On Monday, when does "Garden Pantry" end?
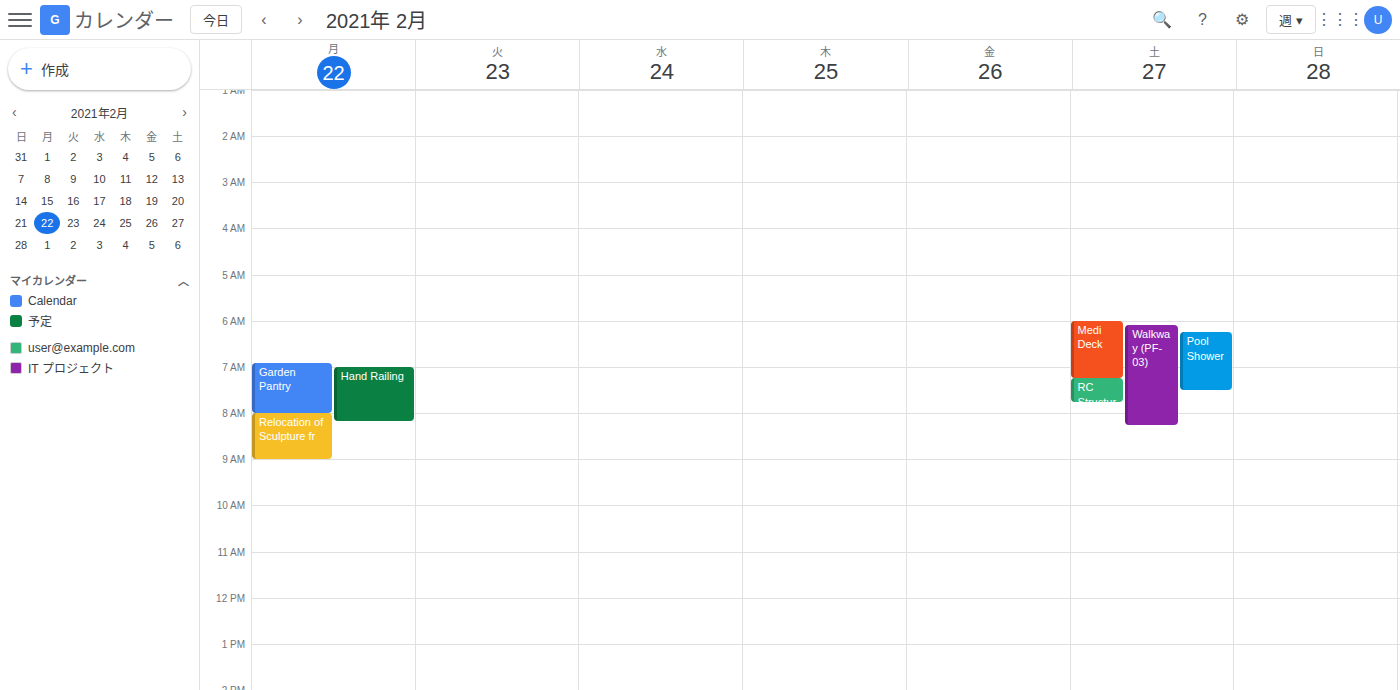
8:00 AM